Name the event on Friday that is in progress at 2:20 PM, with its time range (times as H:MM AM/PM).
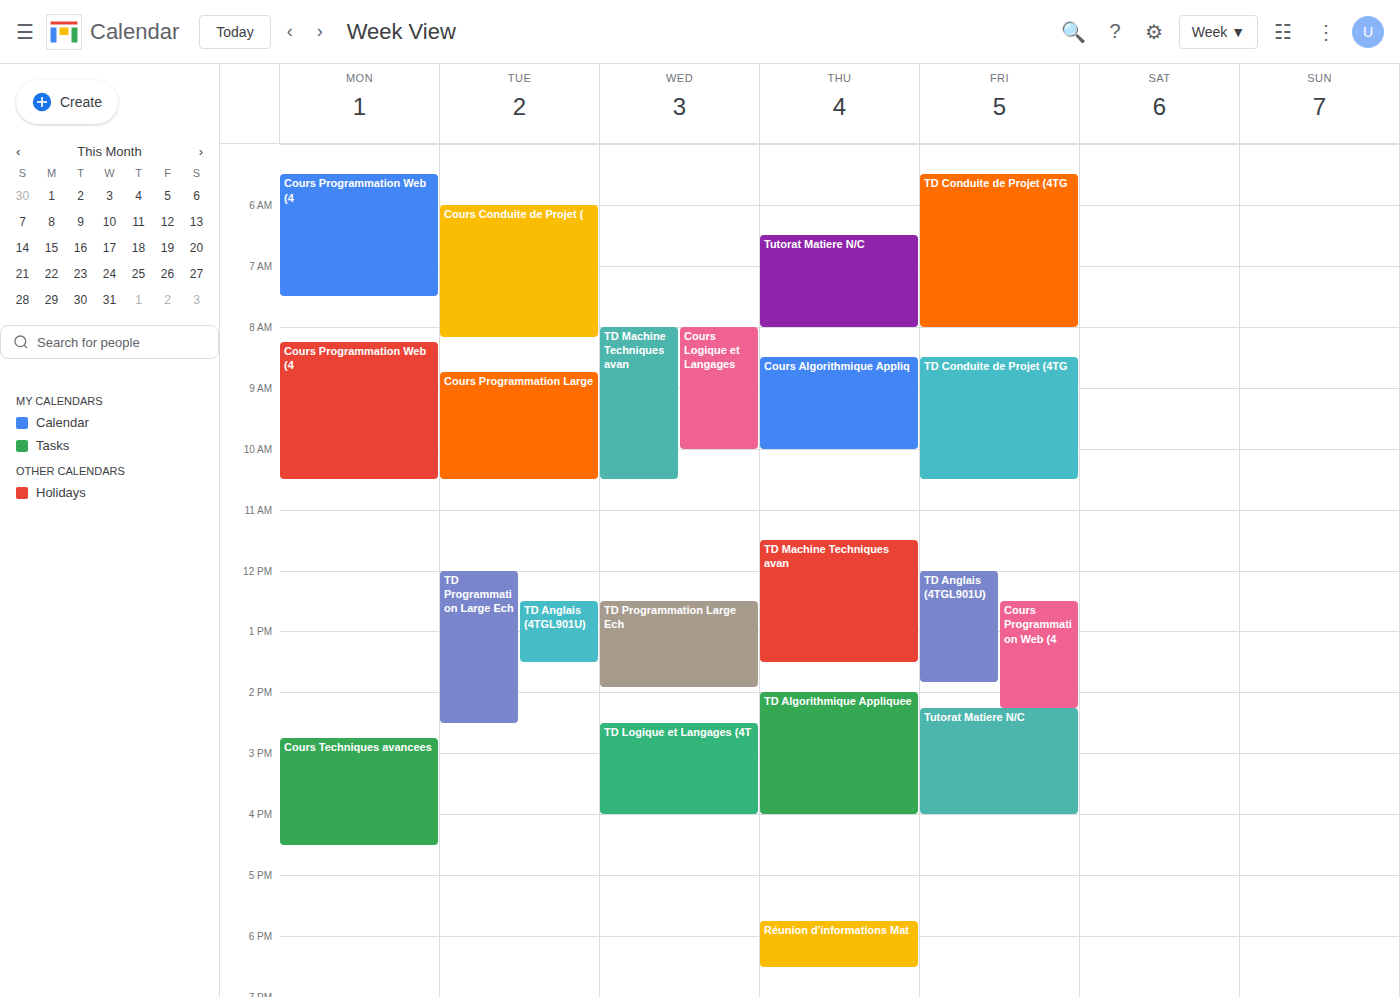
"Tutorat Matiere N/C", 2:15 PM to 4:00 PM